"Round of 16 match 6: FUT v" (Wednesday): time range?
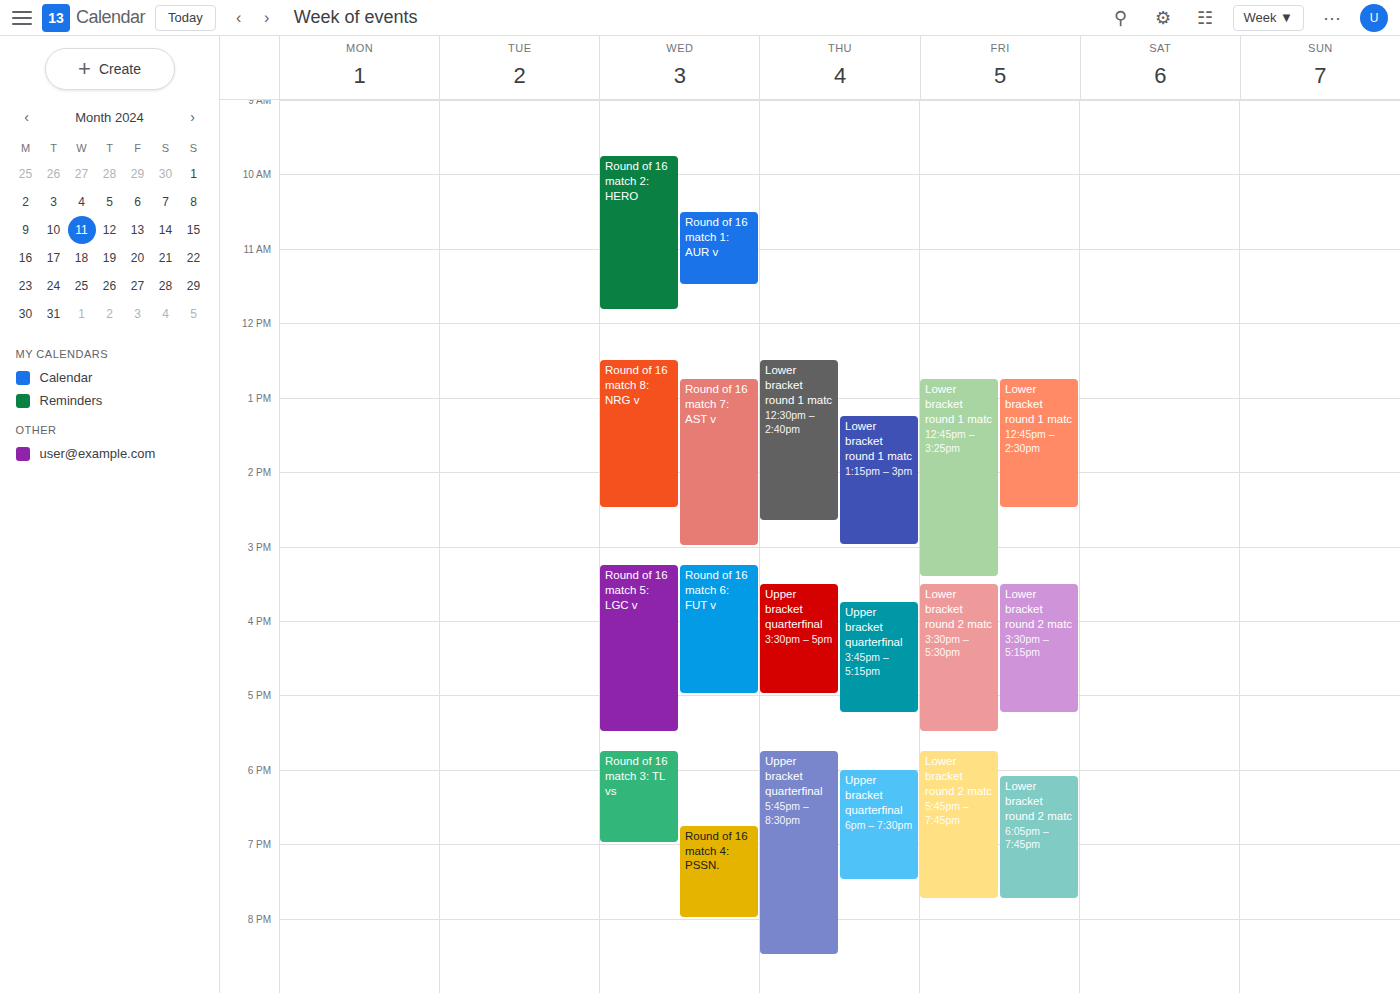
3:15 PM to 5:00 PM